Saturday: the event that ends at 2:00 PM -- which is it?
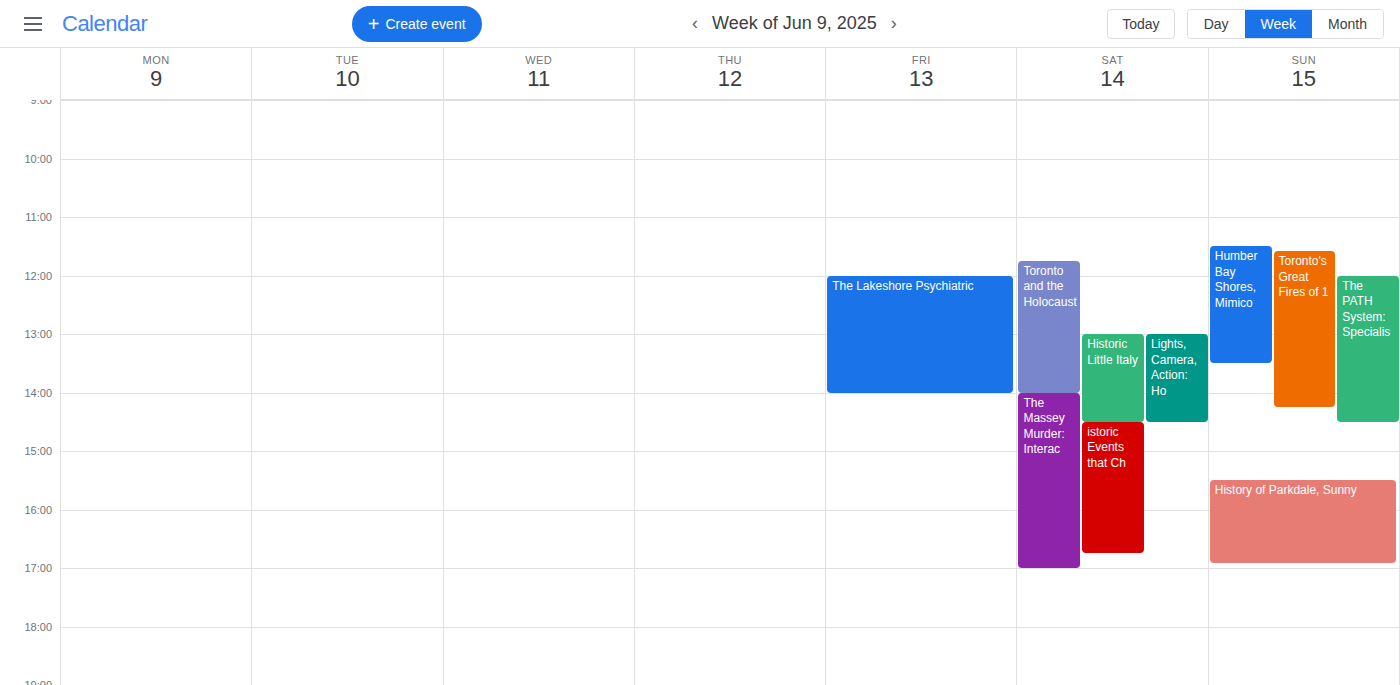
"Toronto and the Holocaust"